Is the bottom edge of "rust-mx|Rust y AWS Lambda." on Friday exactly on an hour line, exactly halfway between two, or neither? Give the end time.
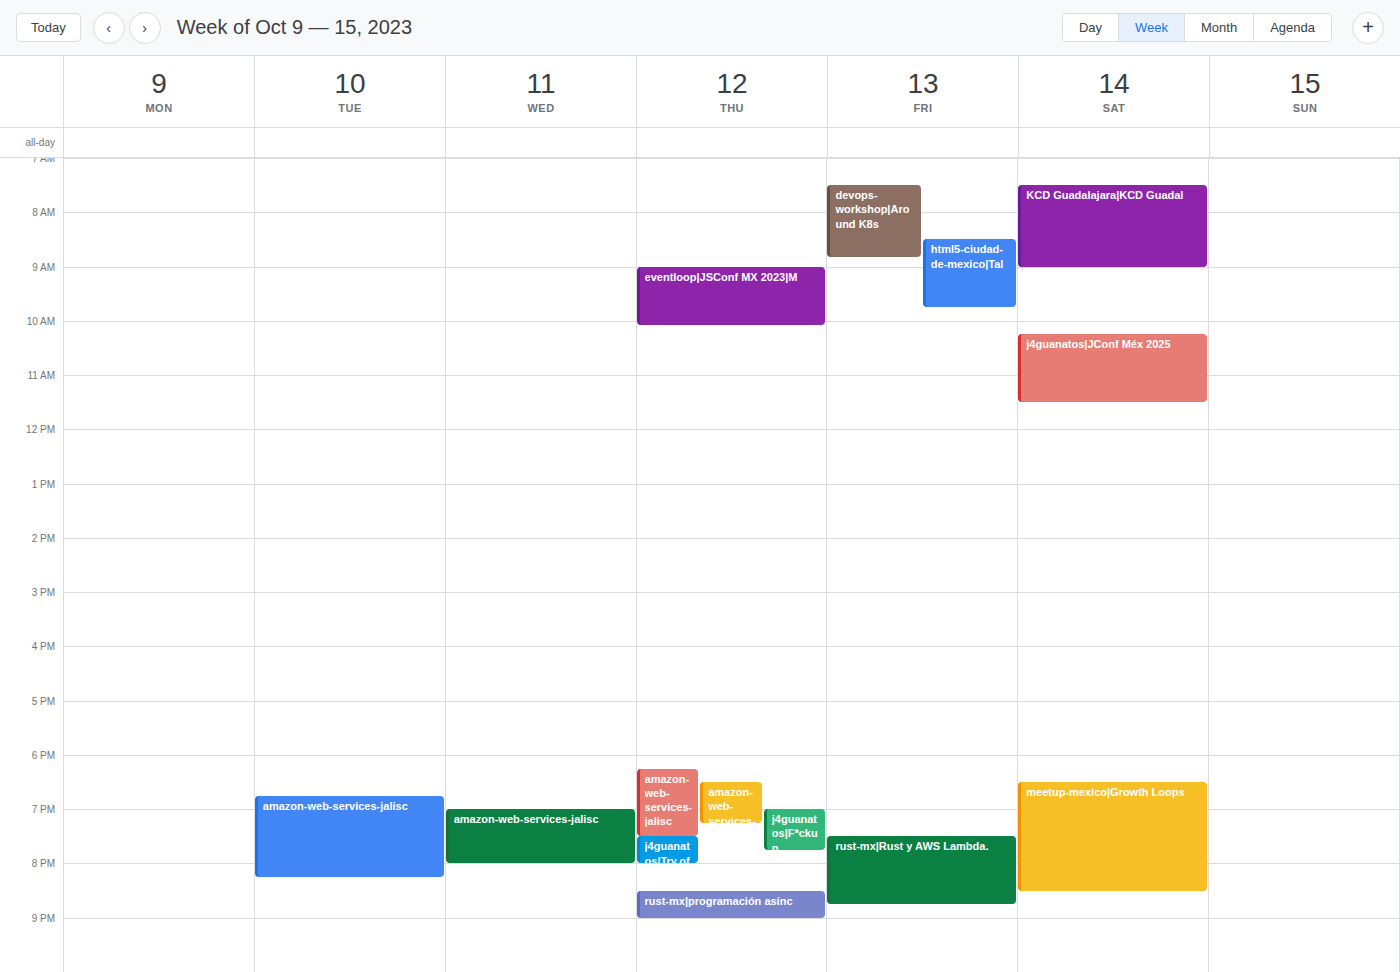
8:45 PM -- neither: three quarters of the way from the 8 PM line to the 9 PM line.